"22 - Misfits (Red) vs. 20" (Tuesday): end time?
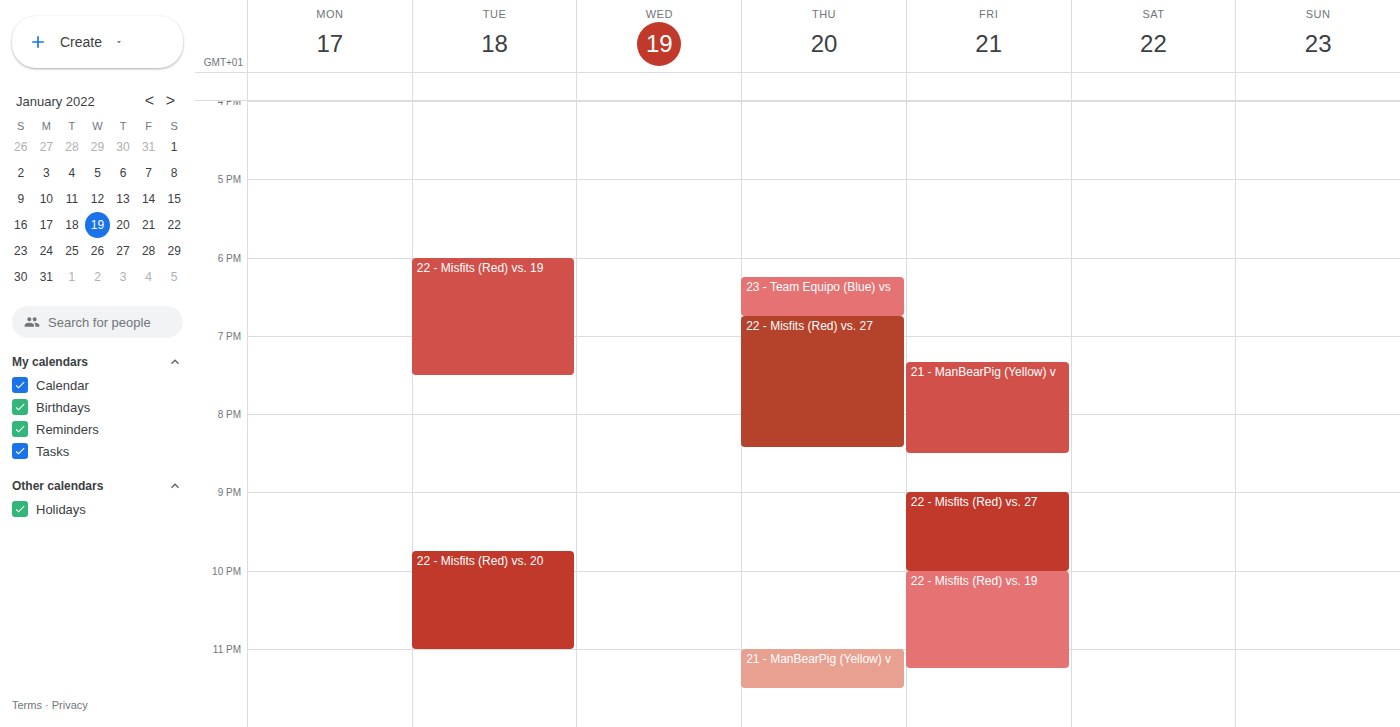
11:00 PM